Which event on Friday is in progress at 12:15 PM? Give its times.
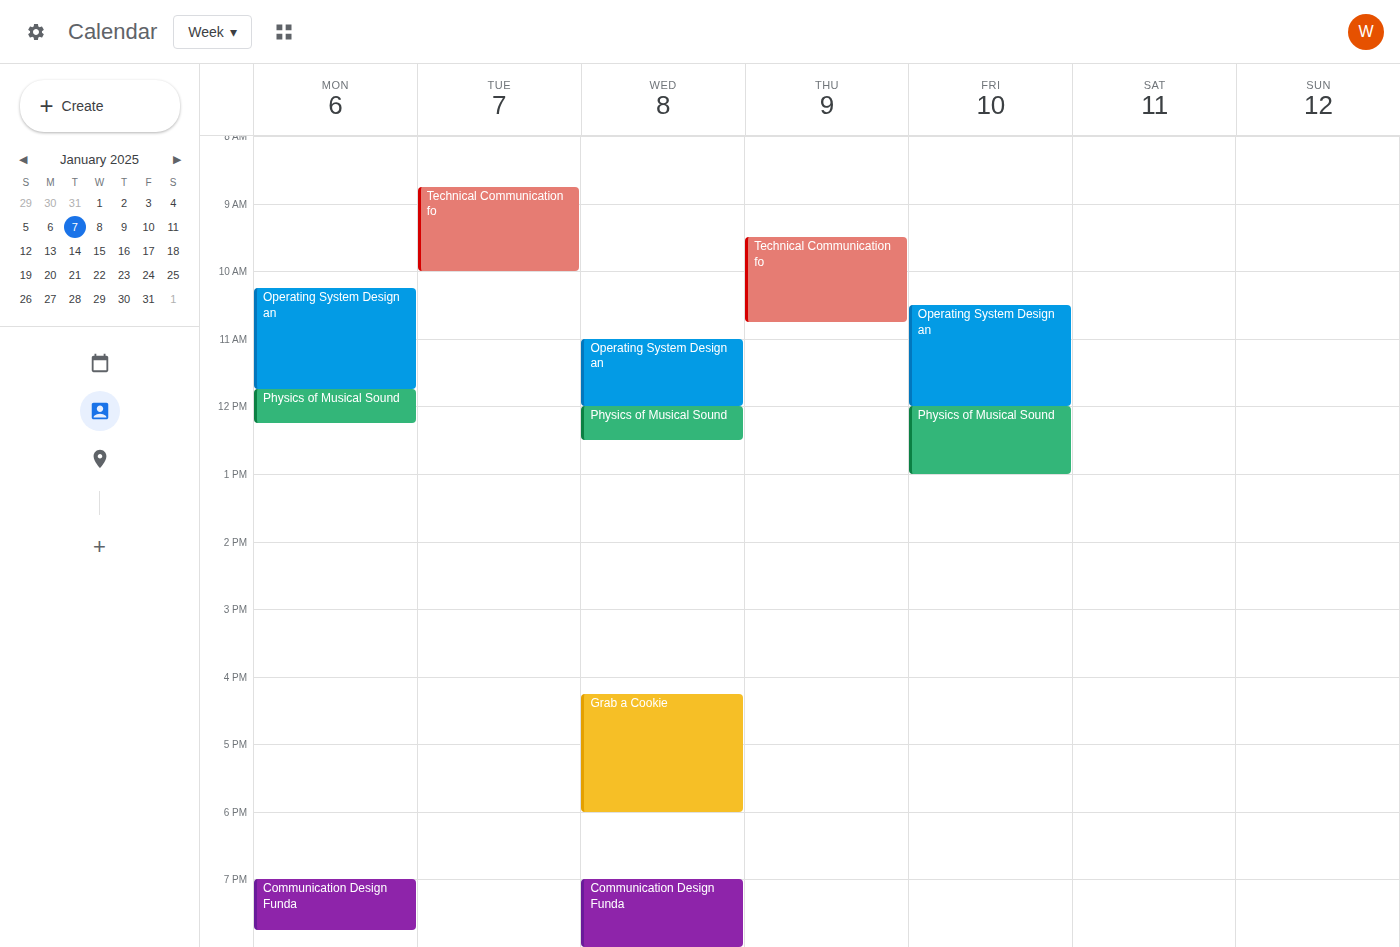
"Physics of Musical Sound", 12:00 PM to 1:00 PM